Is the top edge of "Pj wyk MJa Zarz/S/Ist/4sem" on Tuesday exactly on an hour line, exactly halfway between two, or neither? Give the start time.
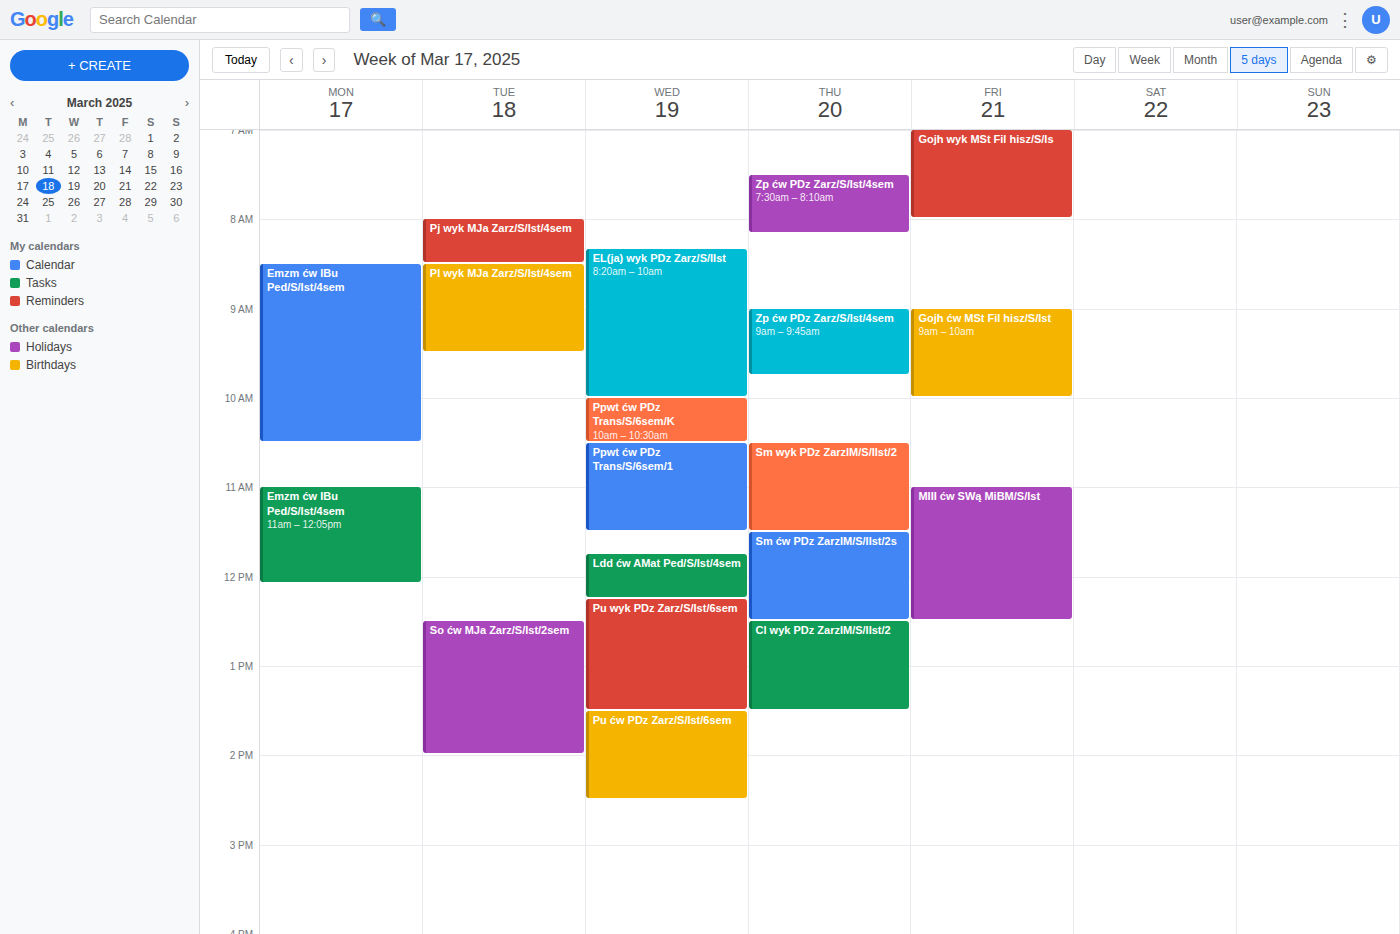
8:00 AM -- exactly on the 8 AM line.